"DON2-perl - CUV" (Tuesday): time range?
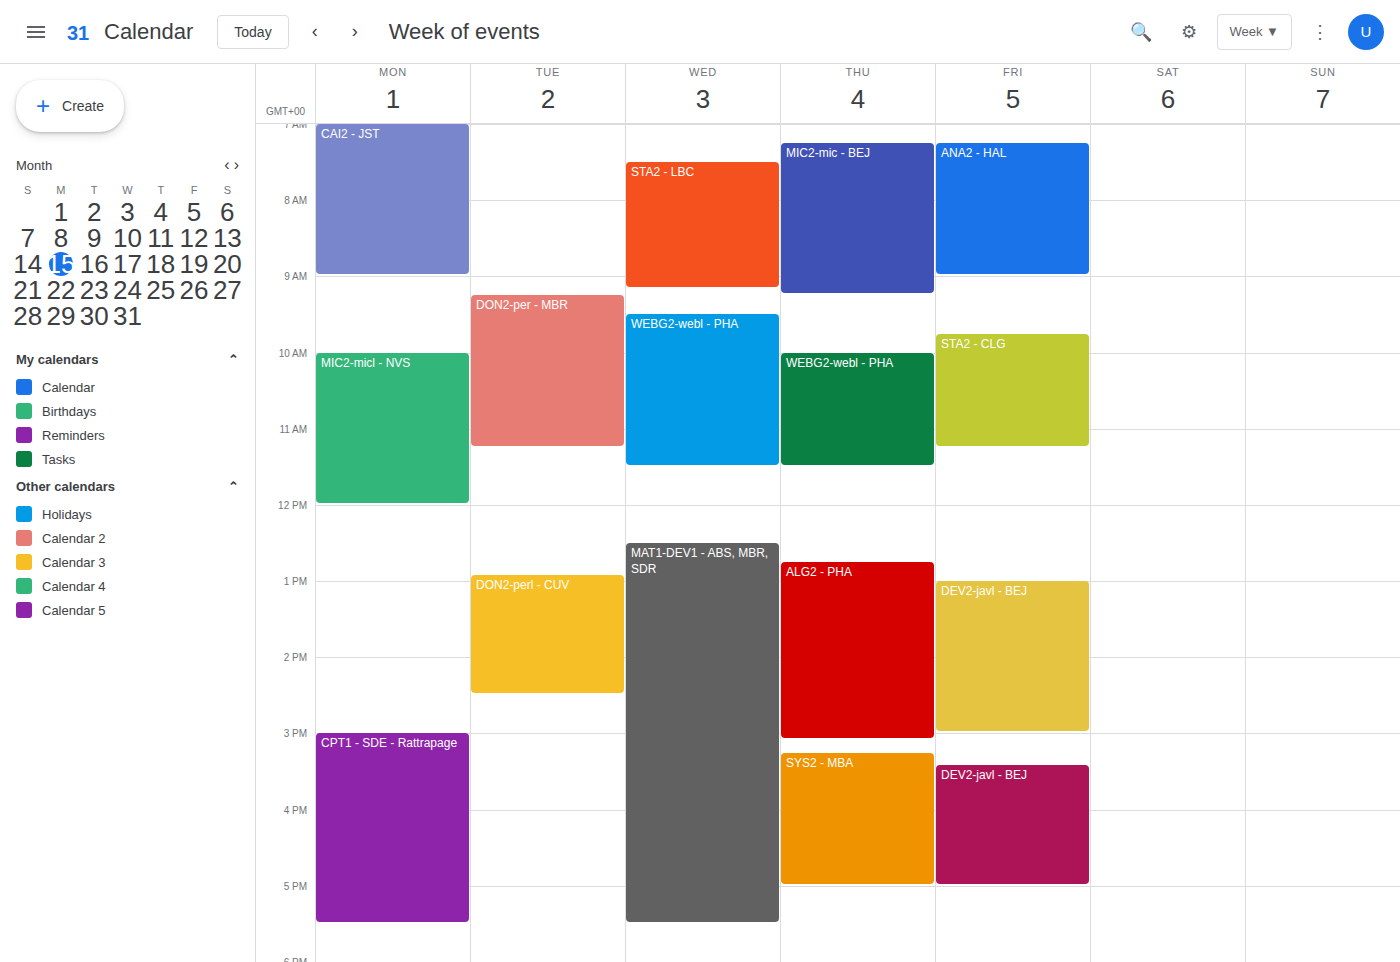
12:55 PM to 2:30 PM